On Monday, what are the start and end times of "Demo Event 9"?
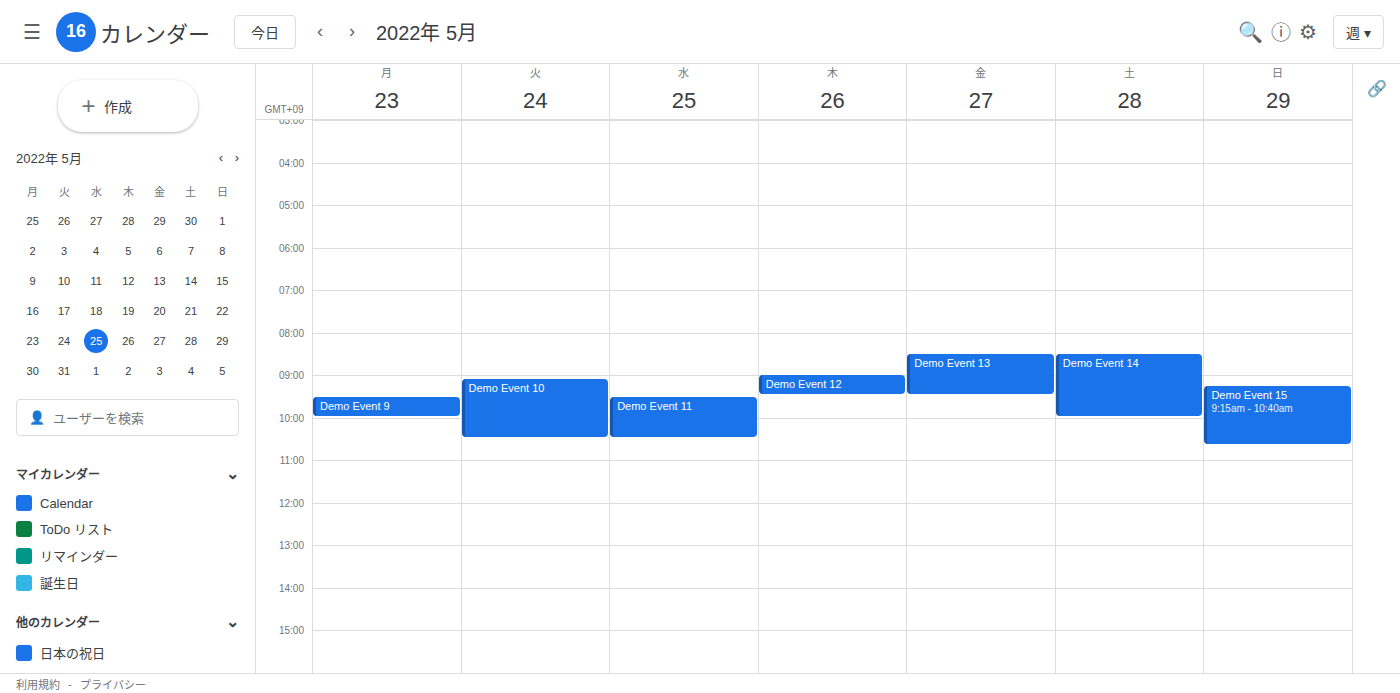
9:30 AM to 10:00 AM